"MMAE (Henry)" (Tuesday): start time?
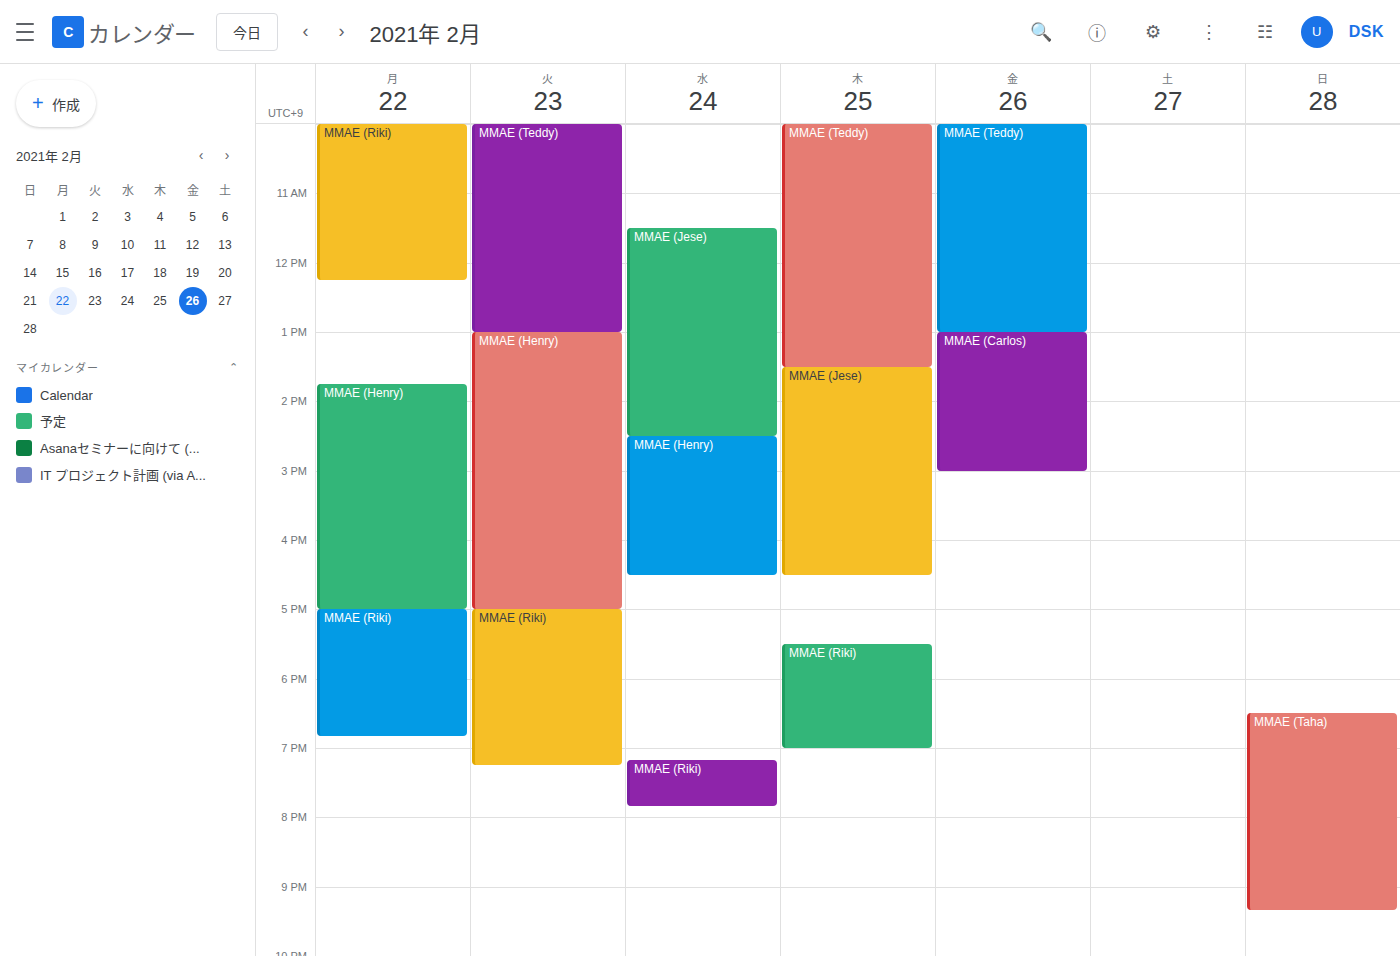
1:00 PM